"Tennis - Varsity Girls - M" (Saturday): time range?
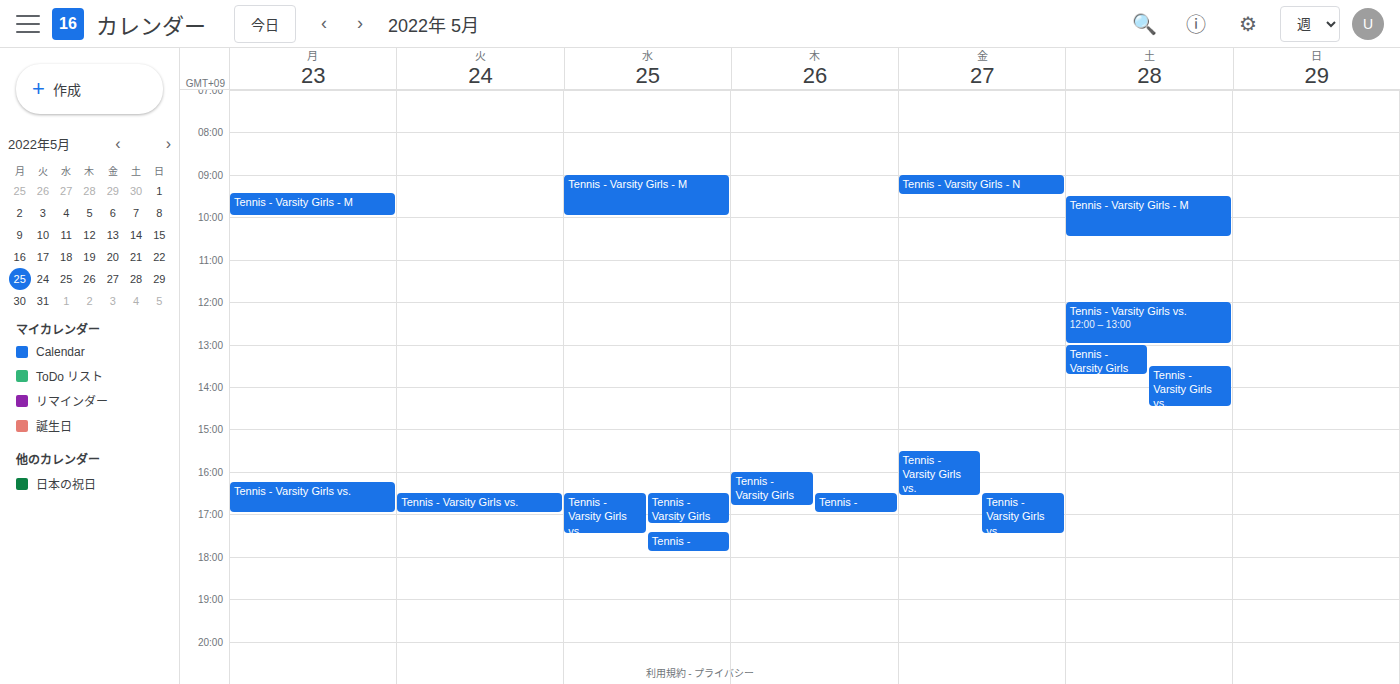
9:30 AM to 10:30 AM